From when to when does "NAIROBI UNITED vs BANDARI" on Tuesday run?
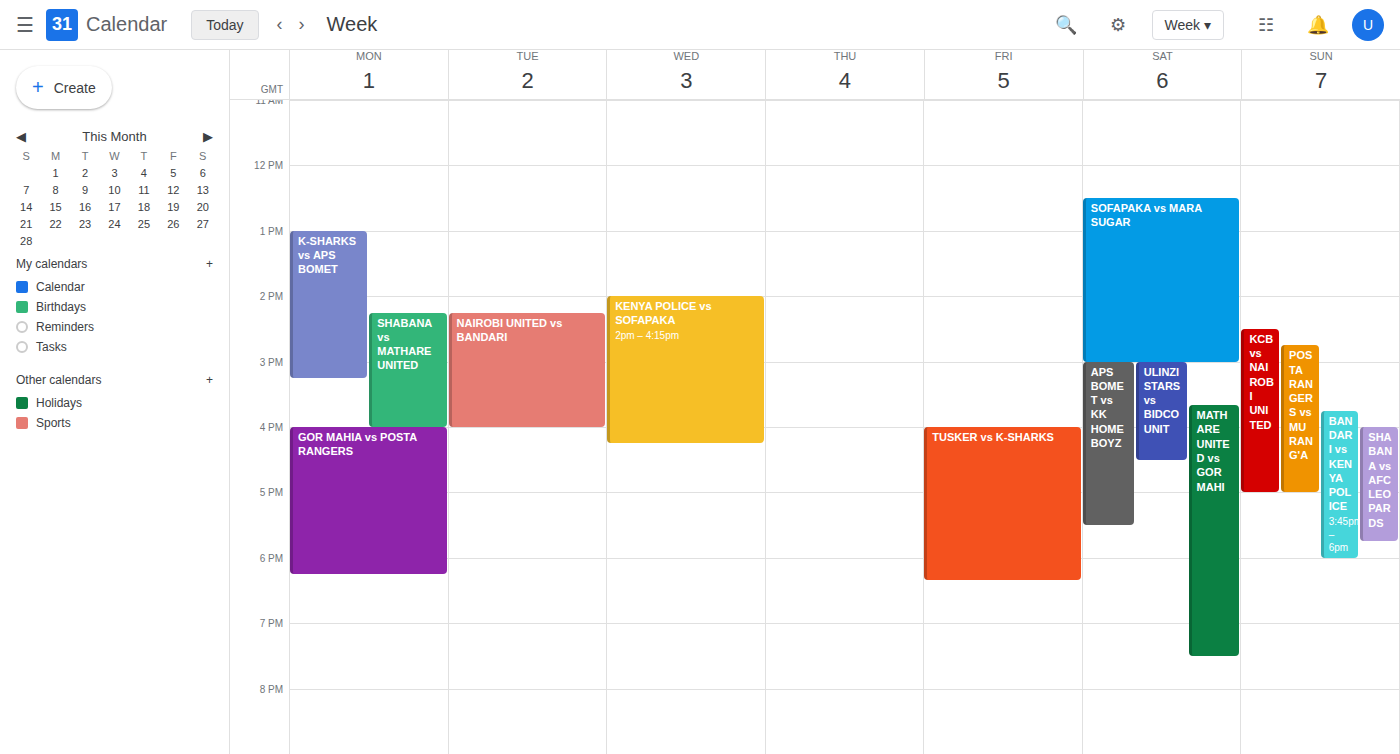
2:15 PM to 4:00 PM